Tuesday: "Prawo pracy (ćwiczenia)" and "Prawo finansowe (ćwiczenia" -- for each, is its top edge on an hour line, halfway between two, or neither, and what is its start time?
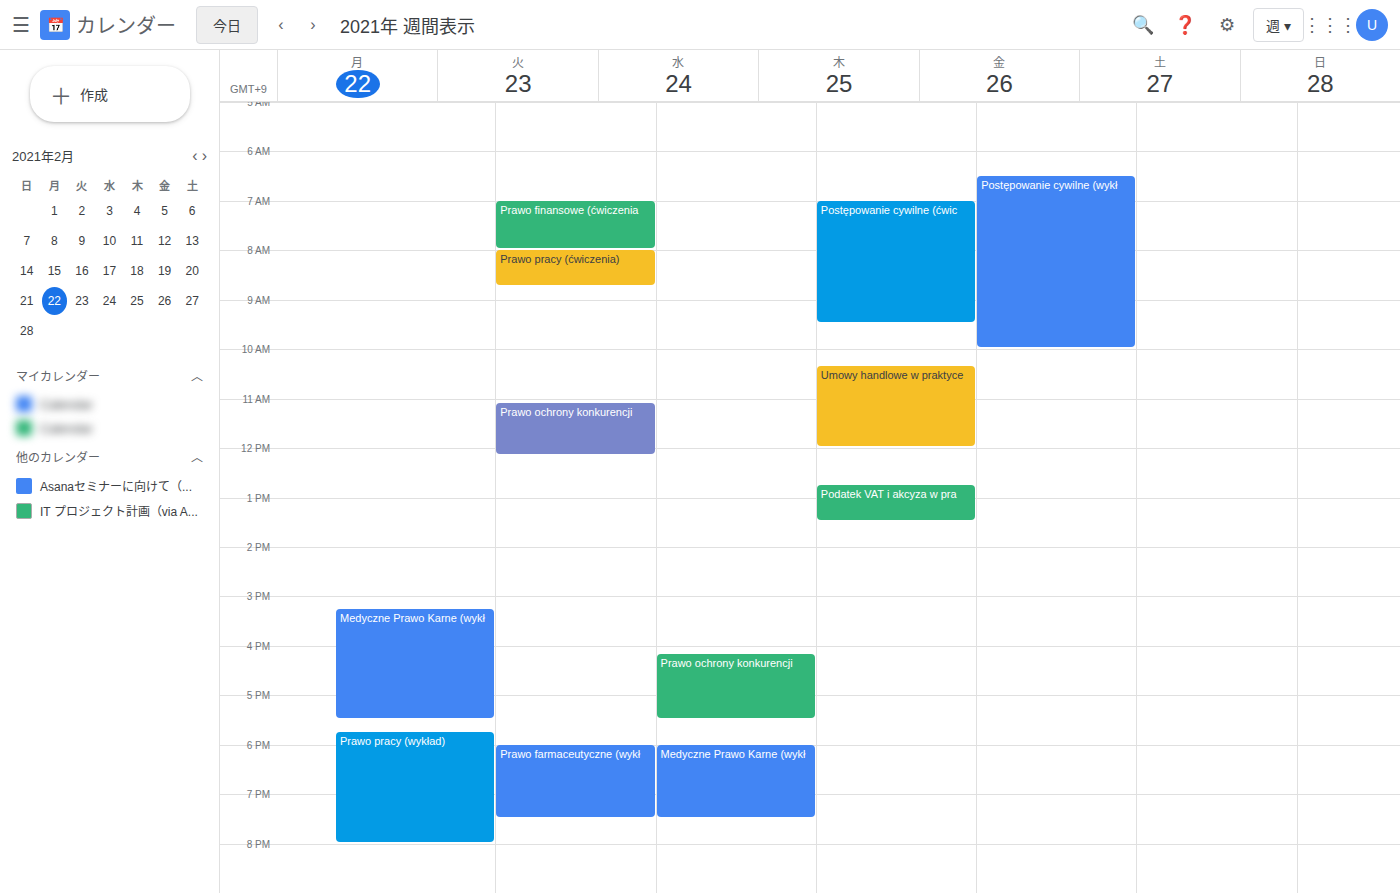
"Prawo pracy (ćwiczenia)": 8:00 AM, exactly on the 8 AM line. "Prawo finansowe (ćwiczenia": 7:00 AM, exactly on the 7 AM line.